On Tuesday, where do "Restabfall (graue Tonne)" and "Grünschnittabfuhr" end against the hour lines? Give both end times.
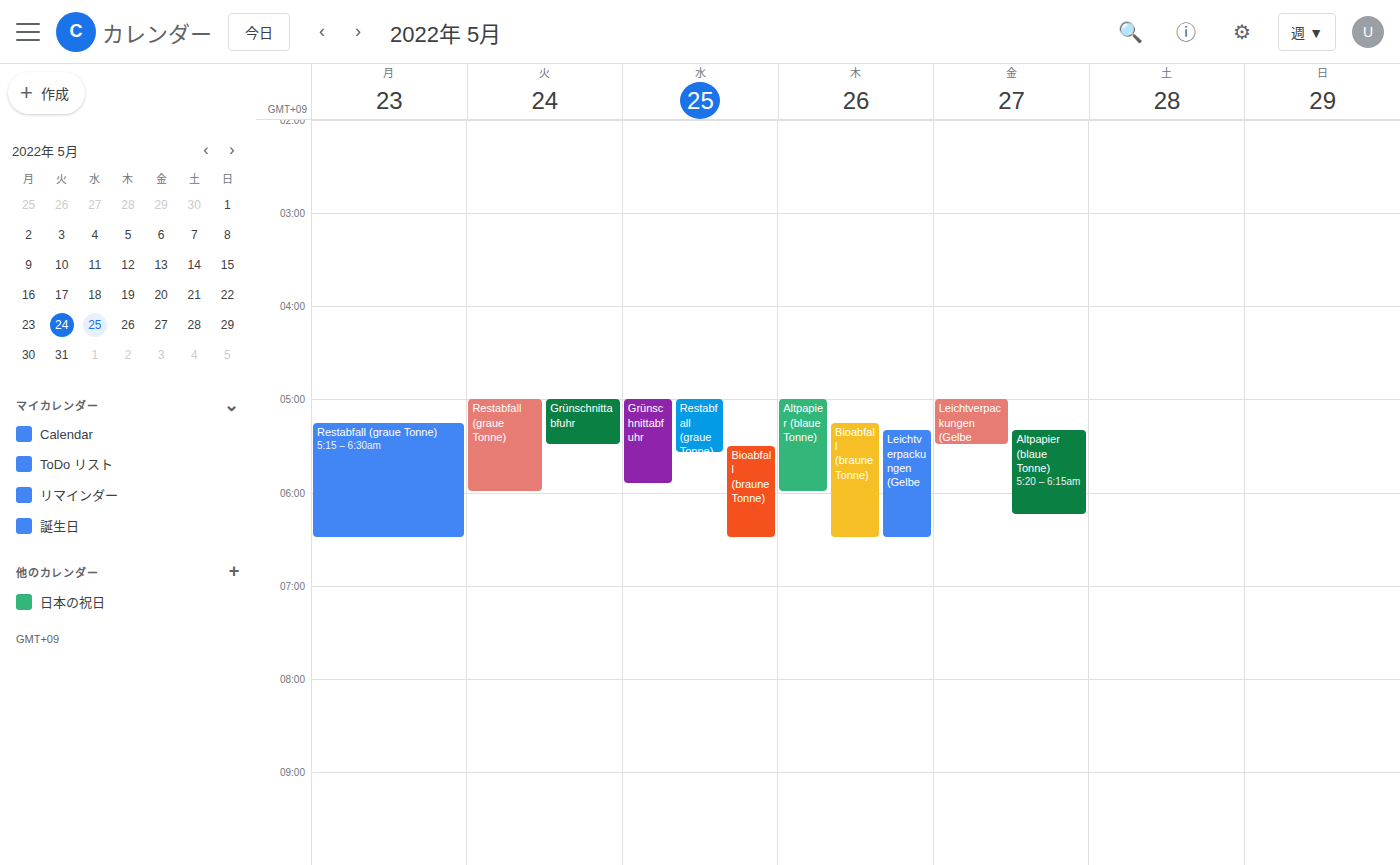
"Restabfall (graue Tonne)": 6:00 AM, exactly on the 6 AM line. "Grünschnittabfuhr": 5:30 AM, halfway between the 5 AM and 6 AM lines.